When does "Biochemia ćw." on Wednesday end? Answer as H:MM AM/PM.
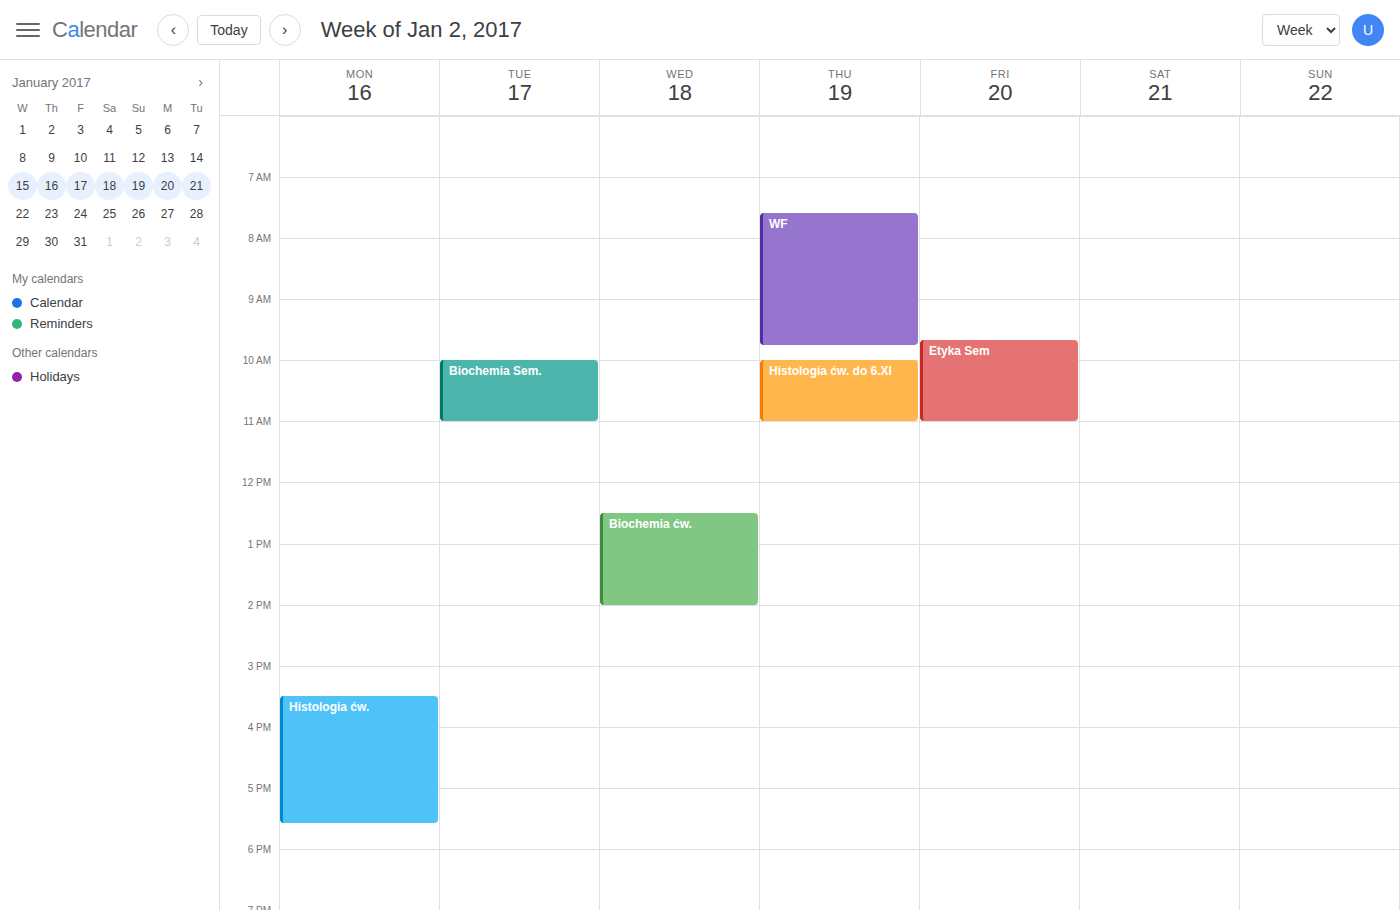
2:00 PM